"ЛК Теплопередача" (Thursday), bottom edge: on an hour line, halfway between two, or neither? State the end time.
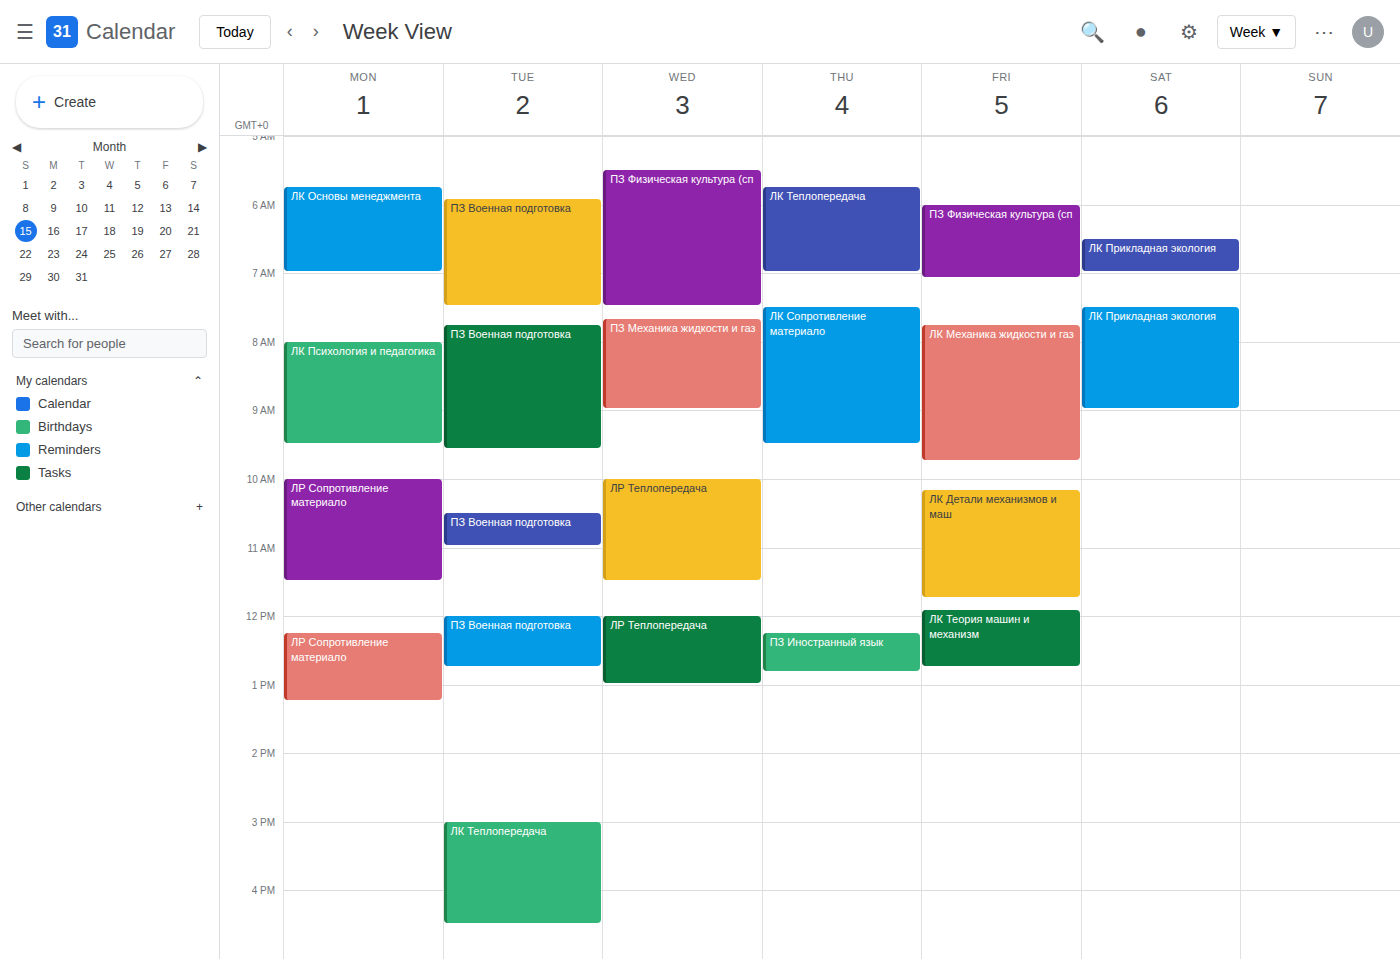
7:00 AM -- exactly on the 7 AM line.